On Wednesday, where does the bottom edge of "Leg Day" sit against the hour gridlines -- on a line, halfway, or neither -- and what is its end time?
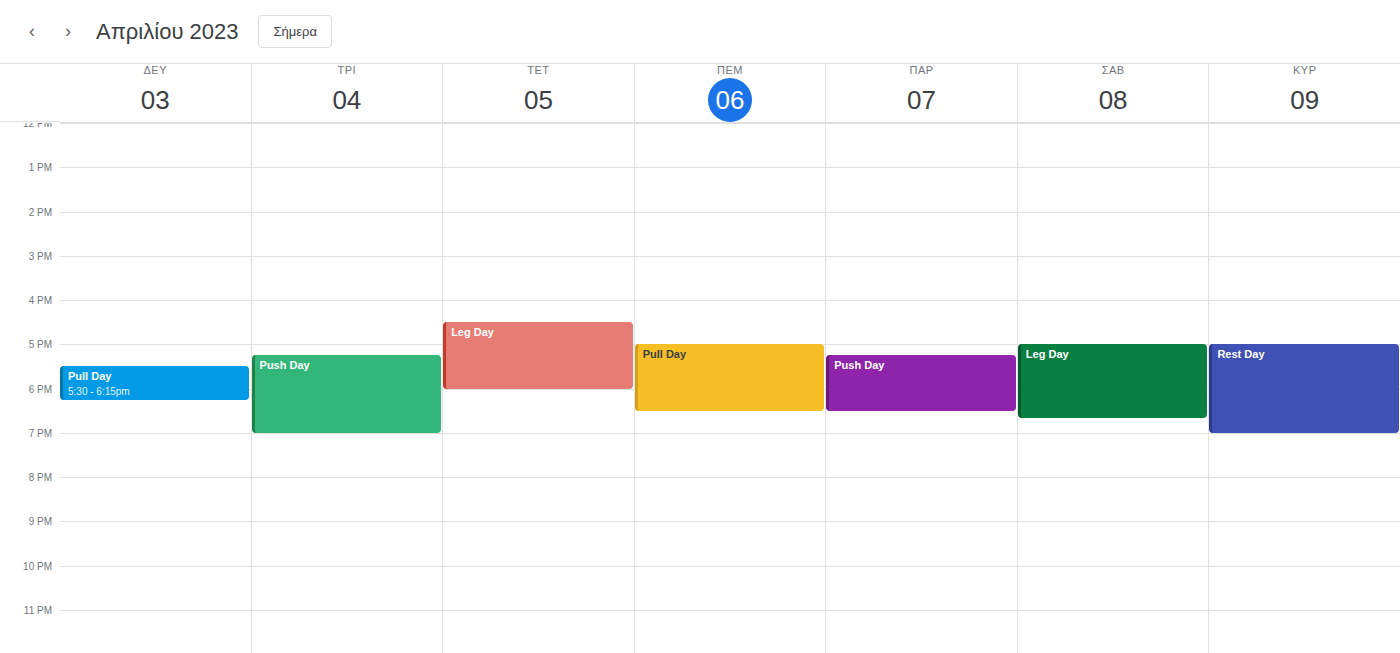
6:00 PM -- exactly on the 6 PM line.